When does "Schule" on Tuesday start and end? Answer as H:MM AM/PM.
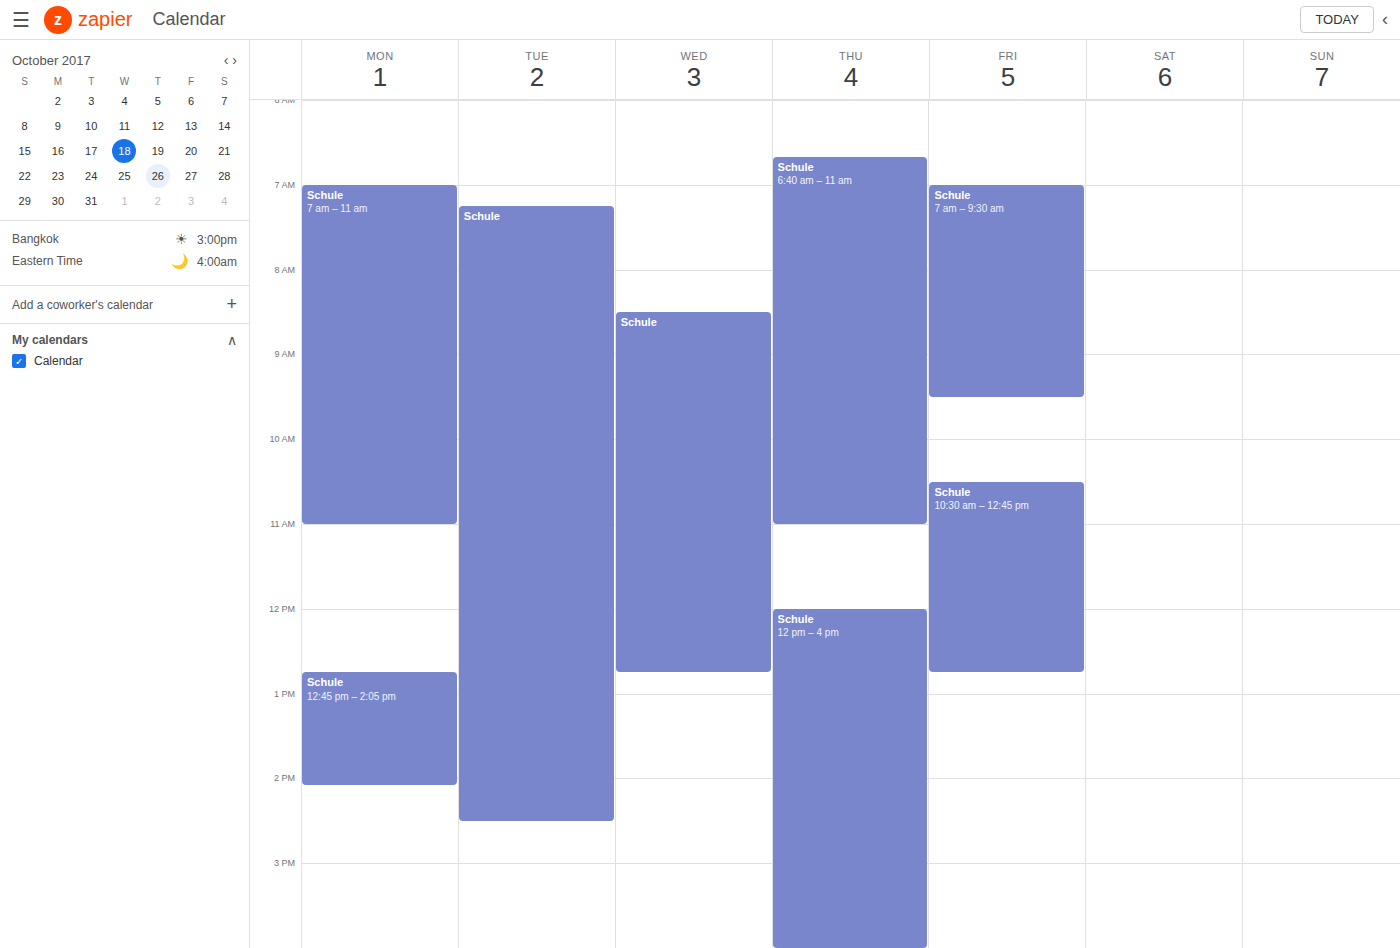
7:15 AM to 2:30 PM